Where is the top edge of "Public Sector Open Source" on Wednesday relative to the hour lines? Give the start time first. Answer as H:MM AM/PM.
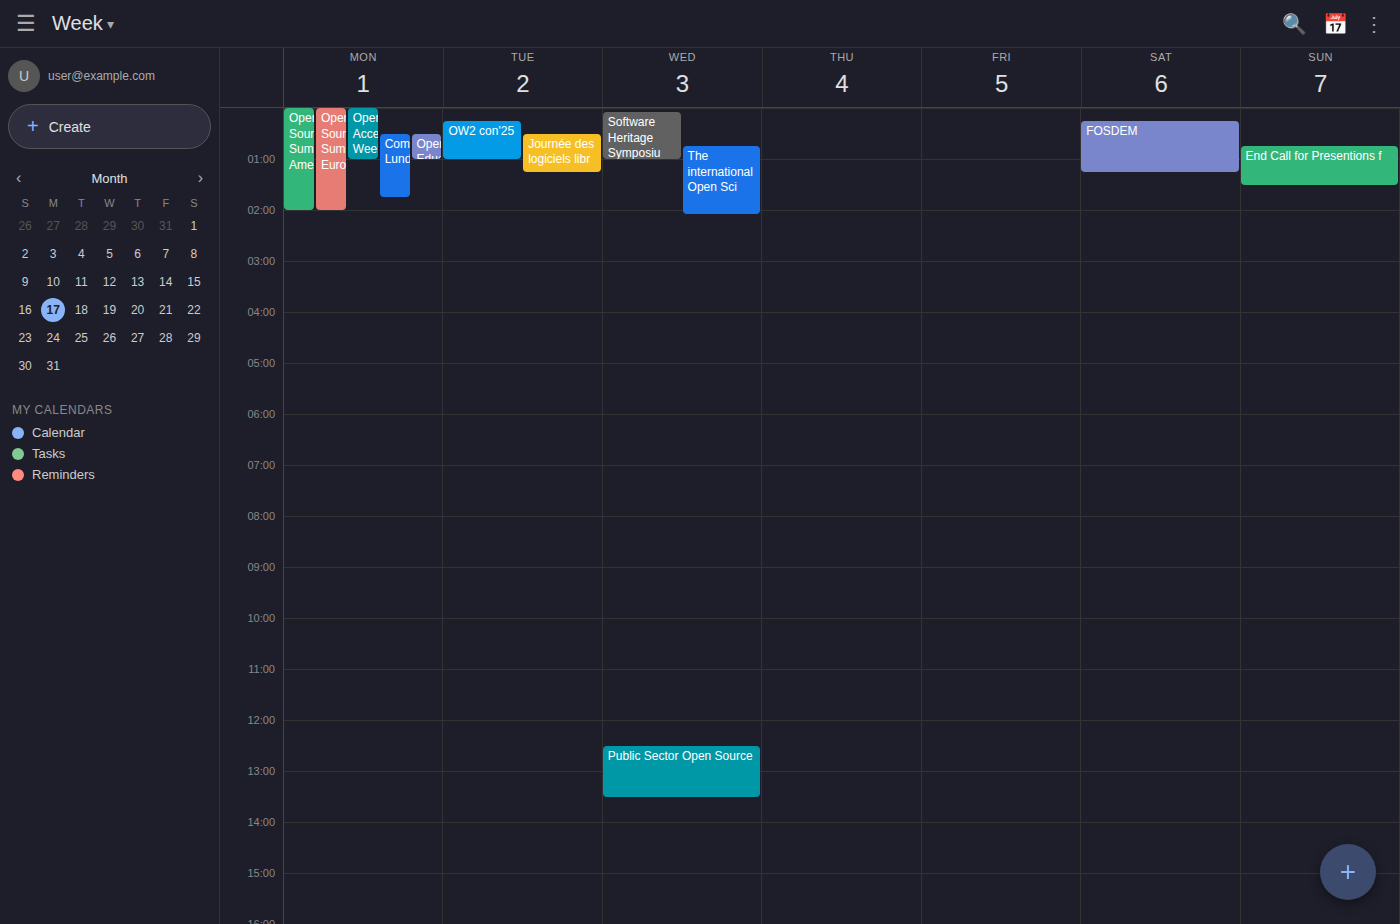
12:30 PM -- halfway between the 12 PM and 1 PM lines.